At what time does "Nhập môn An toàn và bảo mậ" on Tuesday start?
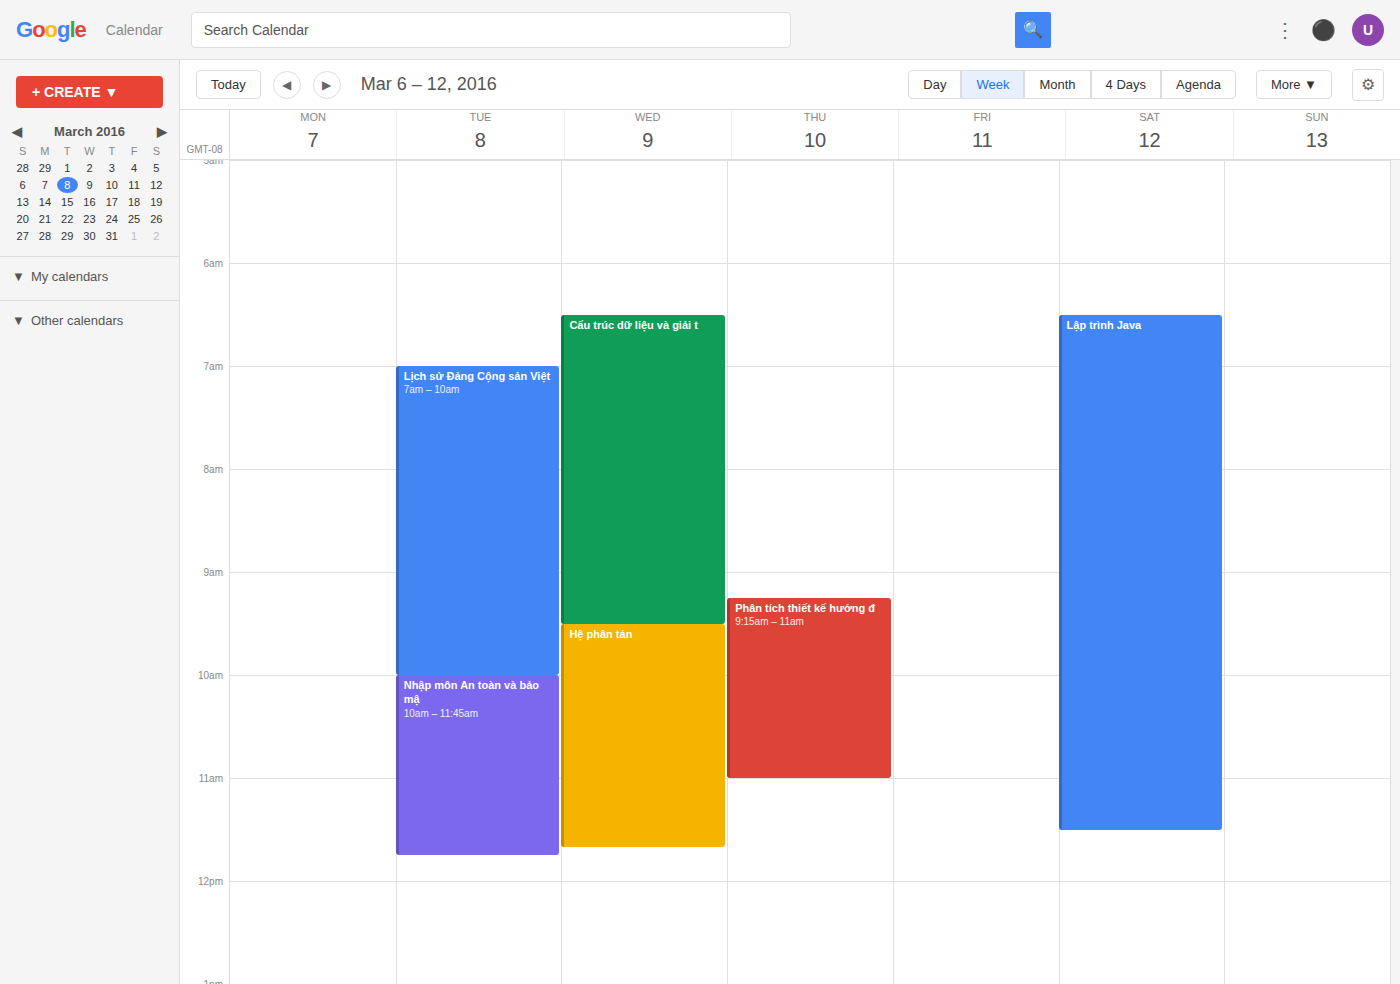
10:00 AM